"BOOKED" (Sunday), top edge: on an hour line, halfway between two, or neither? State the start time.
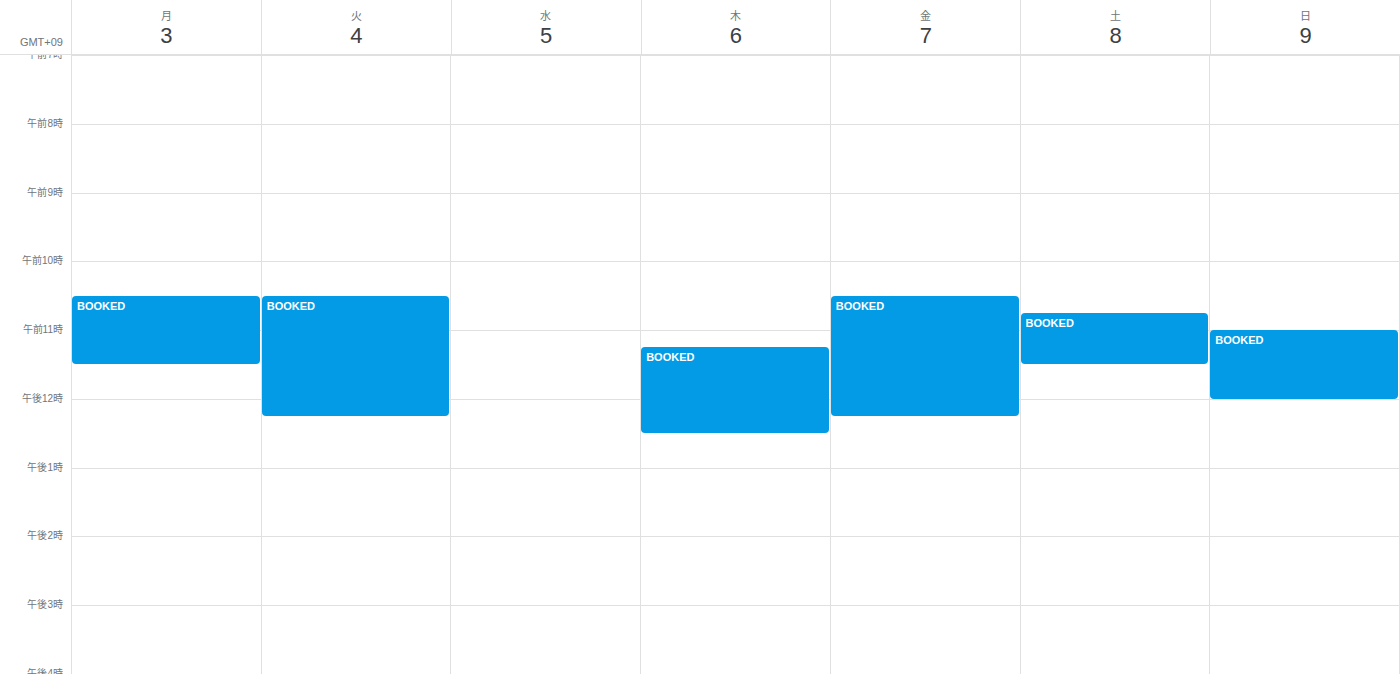
11:00 AM -- exactly on the 11 AM line.